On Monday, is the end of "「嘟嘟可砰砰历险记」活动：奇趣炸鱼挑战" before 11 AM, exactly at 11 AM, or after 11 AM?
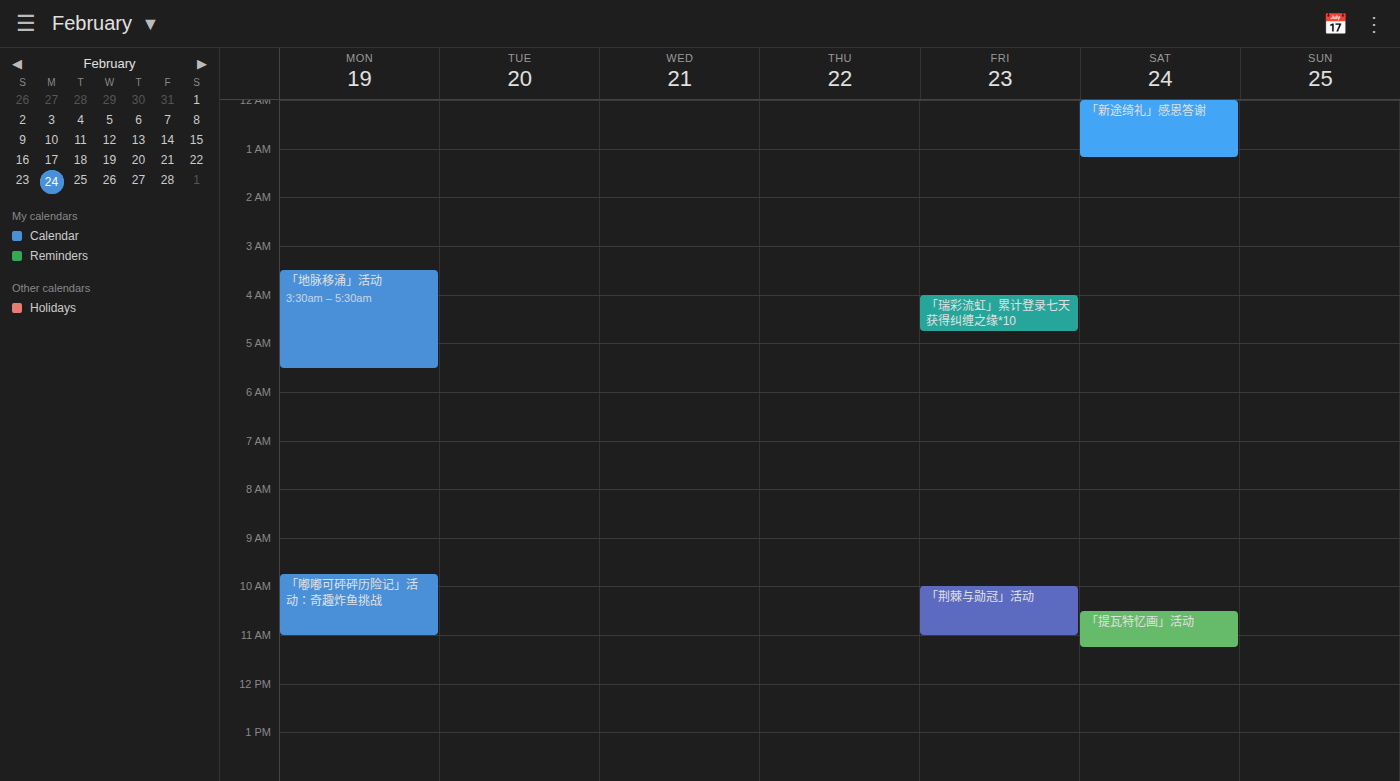
11:00 AM -- exactly at 11 AM, on the 11 AM line.